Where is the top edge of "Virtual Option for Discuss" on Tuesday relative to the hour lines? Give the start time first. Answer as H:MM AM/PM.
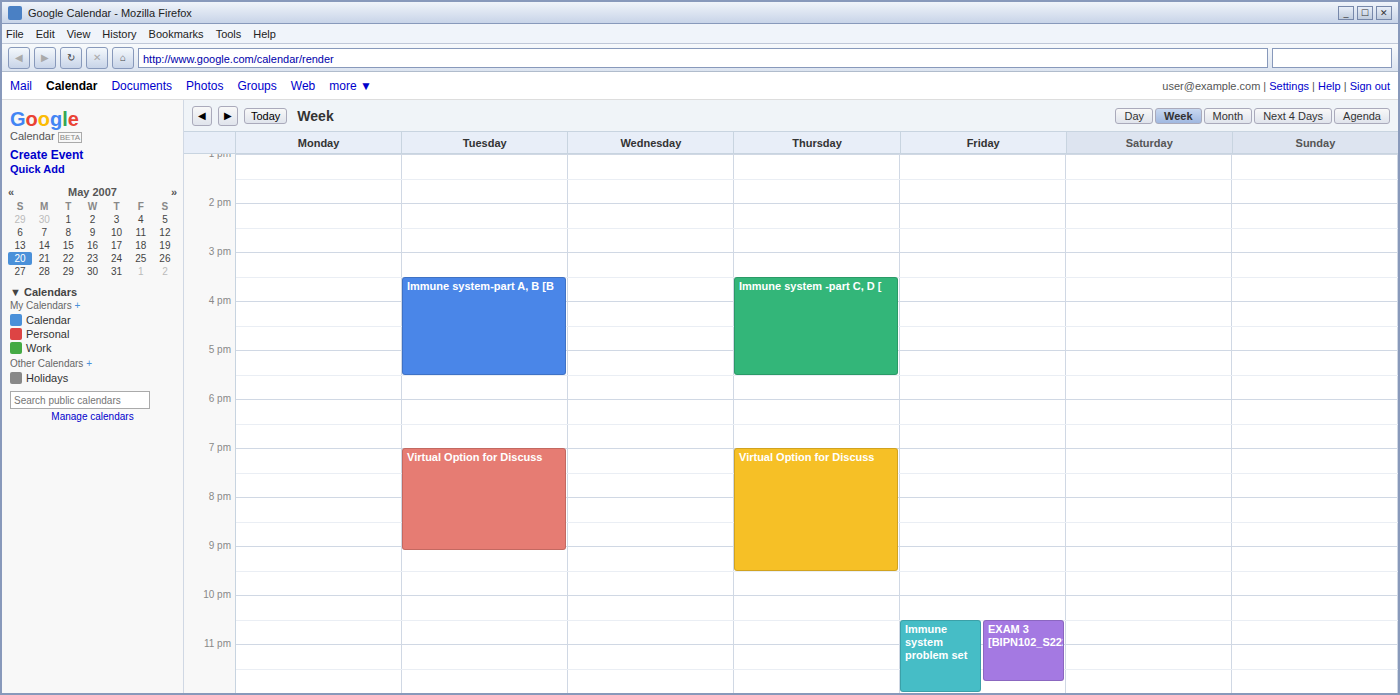
7:00 PM -- exactly on the 7 PM line.